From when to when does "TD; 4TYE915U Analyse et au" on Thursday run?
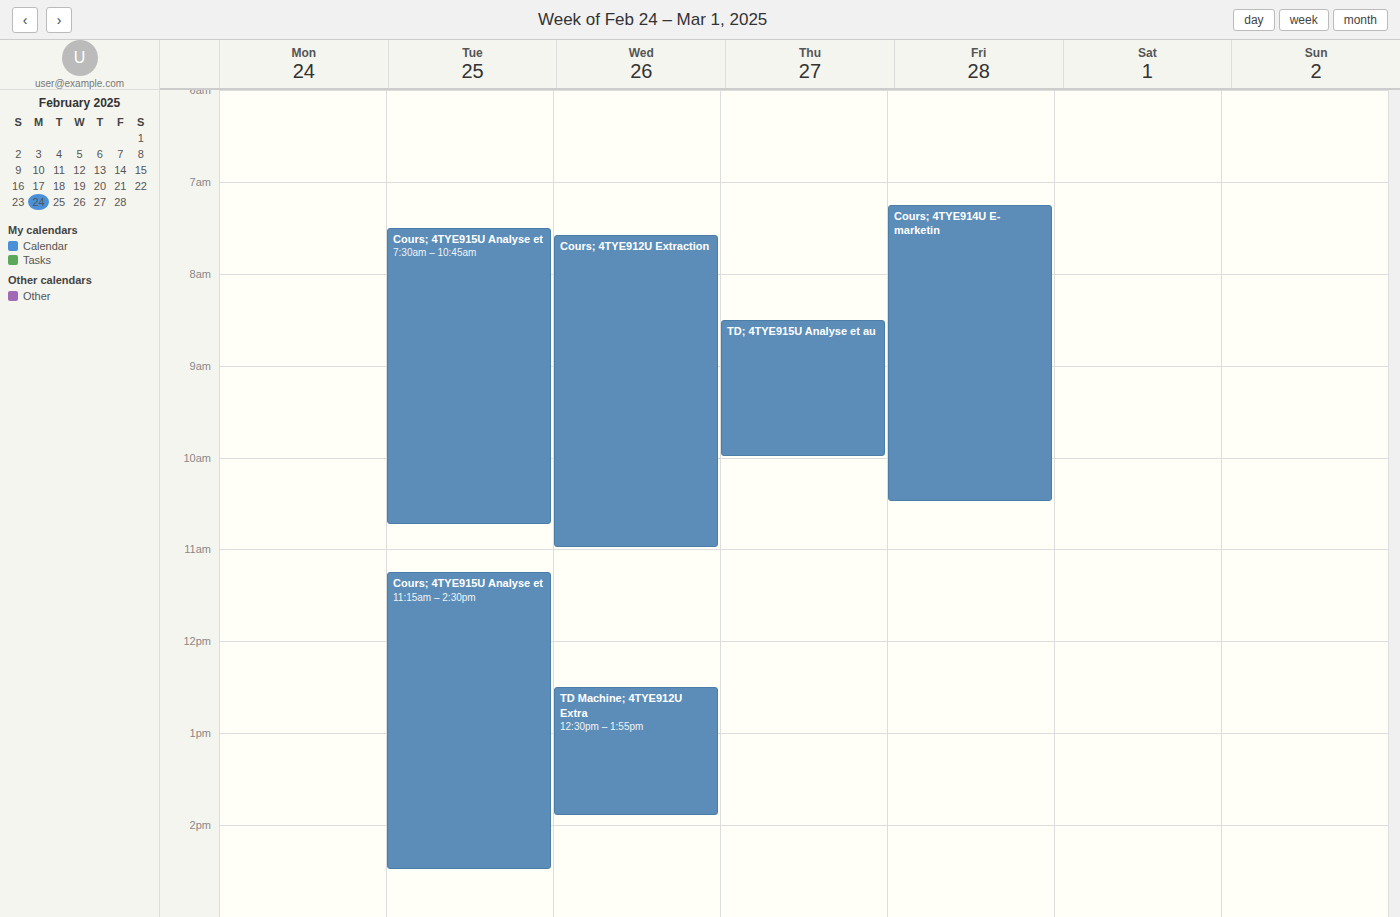
8:30 AM to 10:00 AM